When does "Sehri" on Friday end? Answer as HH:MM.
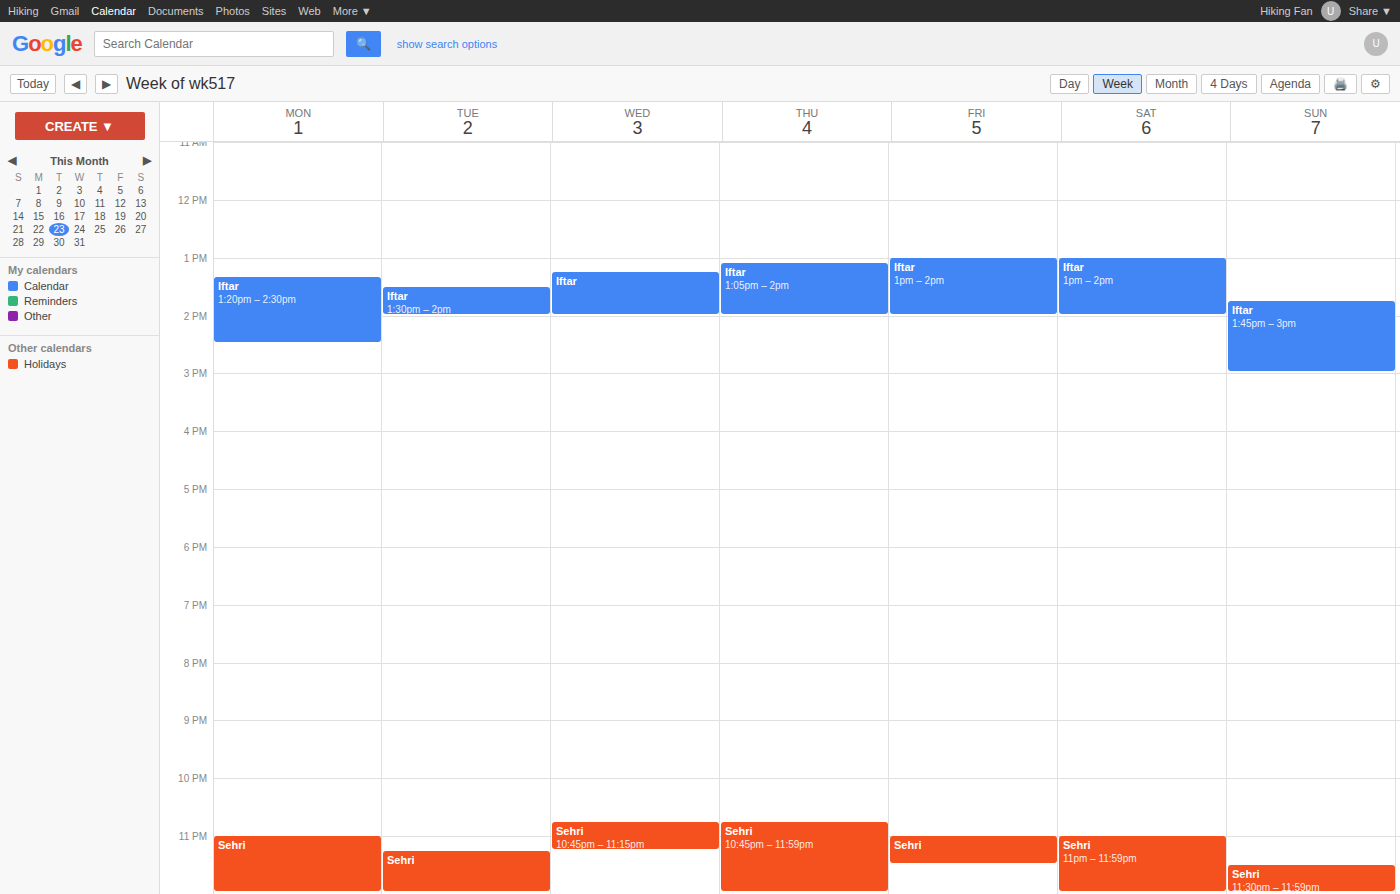
23:30